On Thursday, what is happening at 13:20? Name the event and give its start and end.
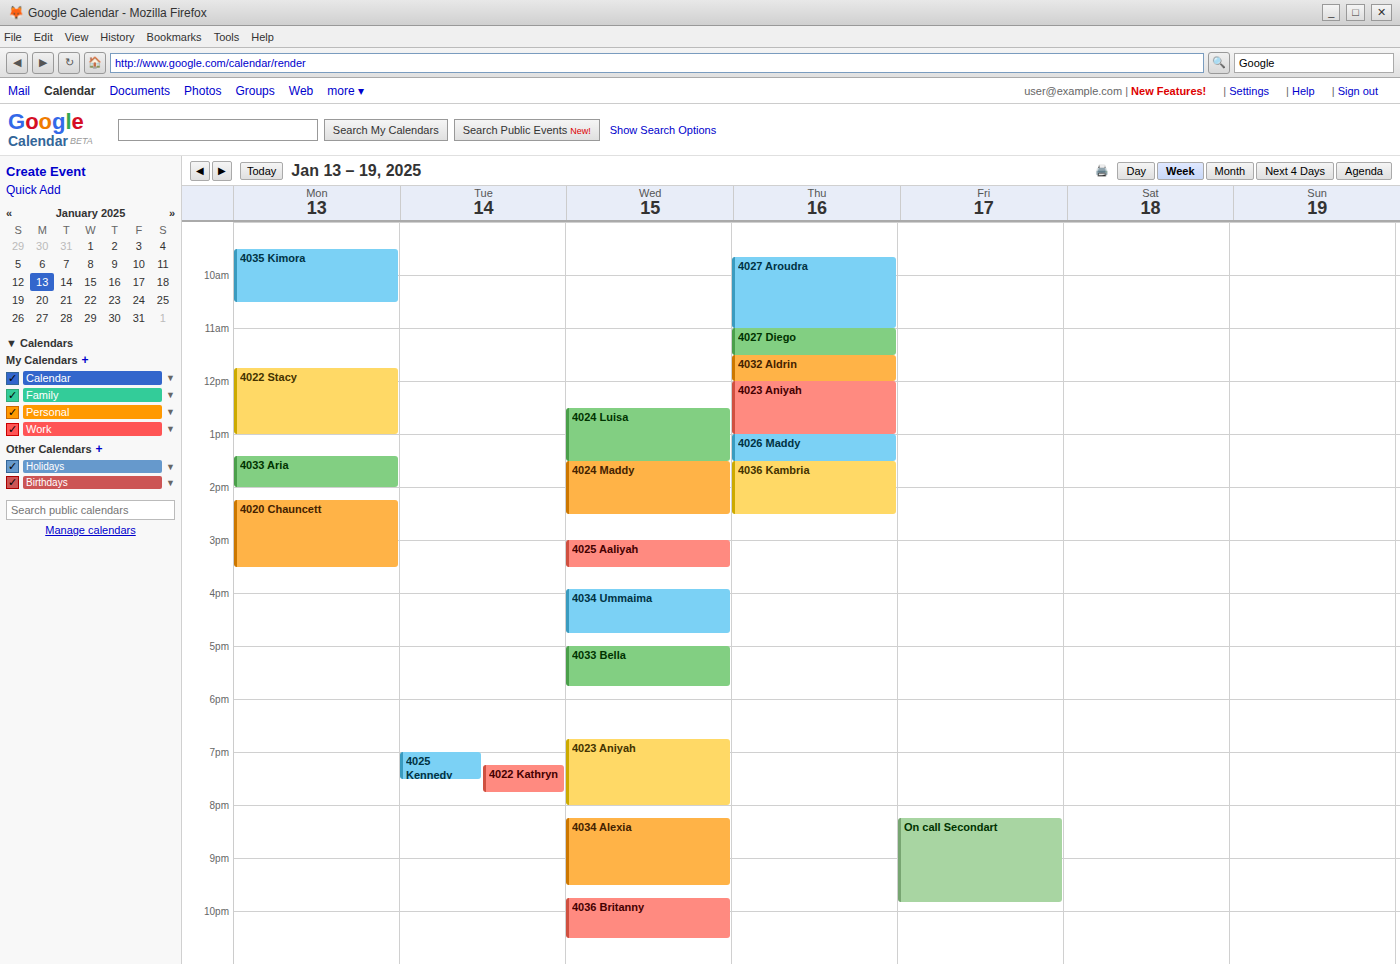
"4026 Maddy", 13:00 to 13:30